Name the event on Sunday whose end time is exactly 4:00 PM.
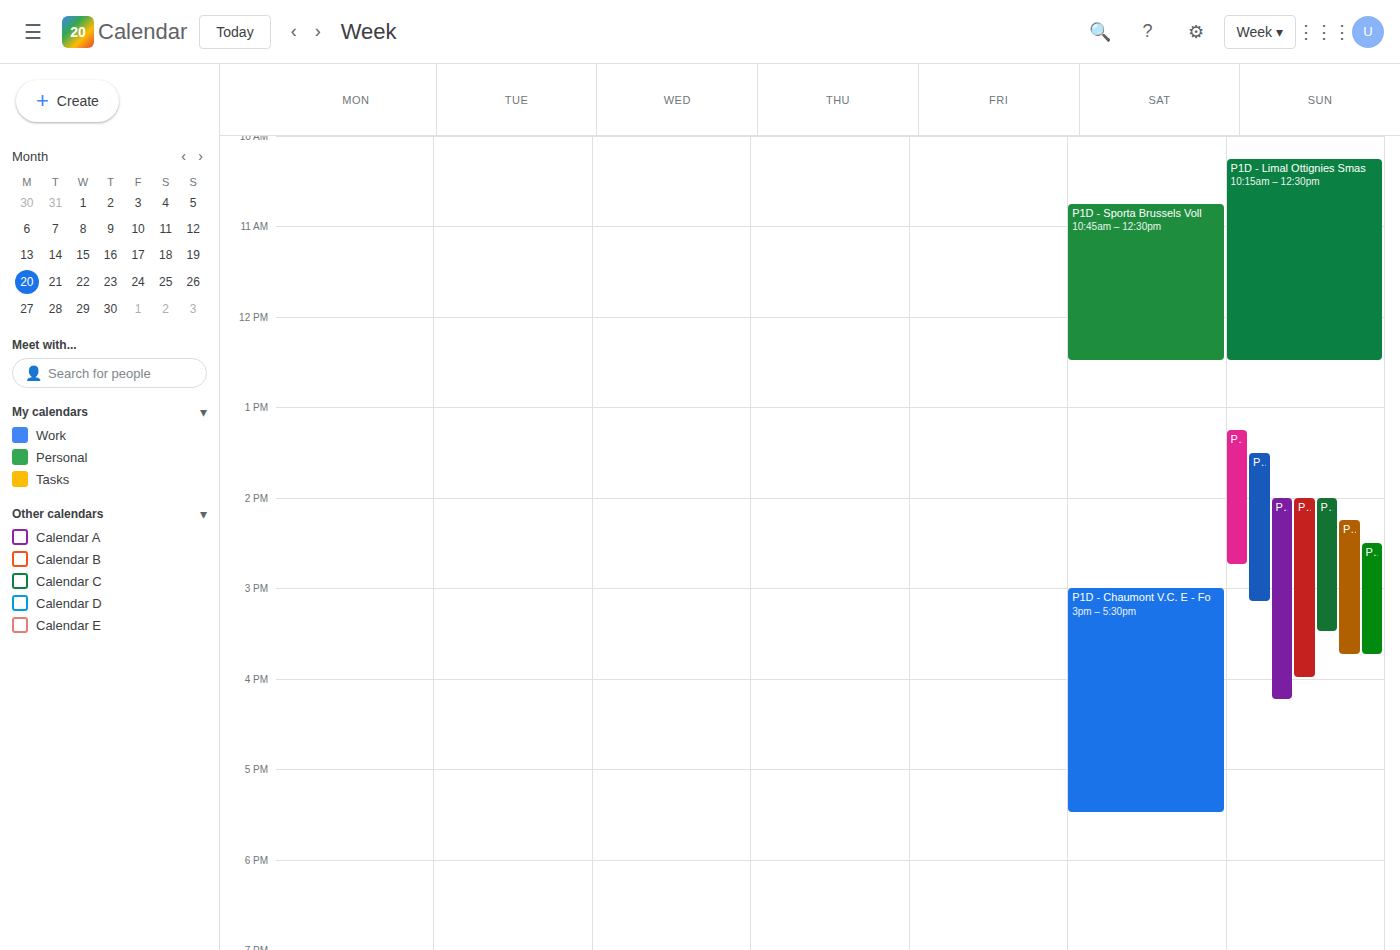
"P1D - Forza Uccle B - Chau"